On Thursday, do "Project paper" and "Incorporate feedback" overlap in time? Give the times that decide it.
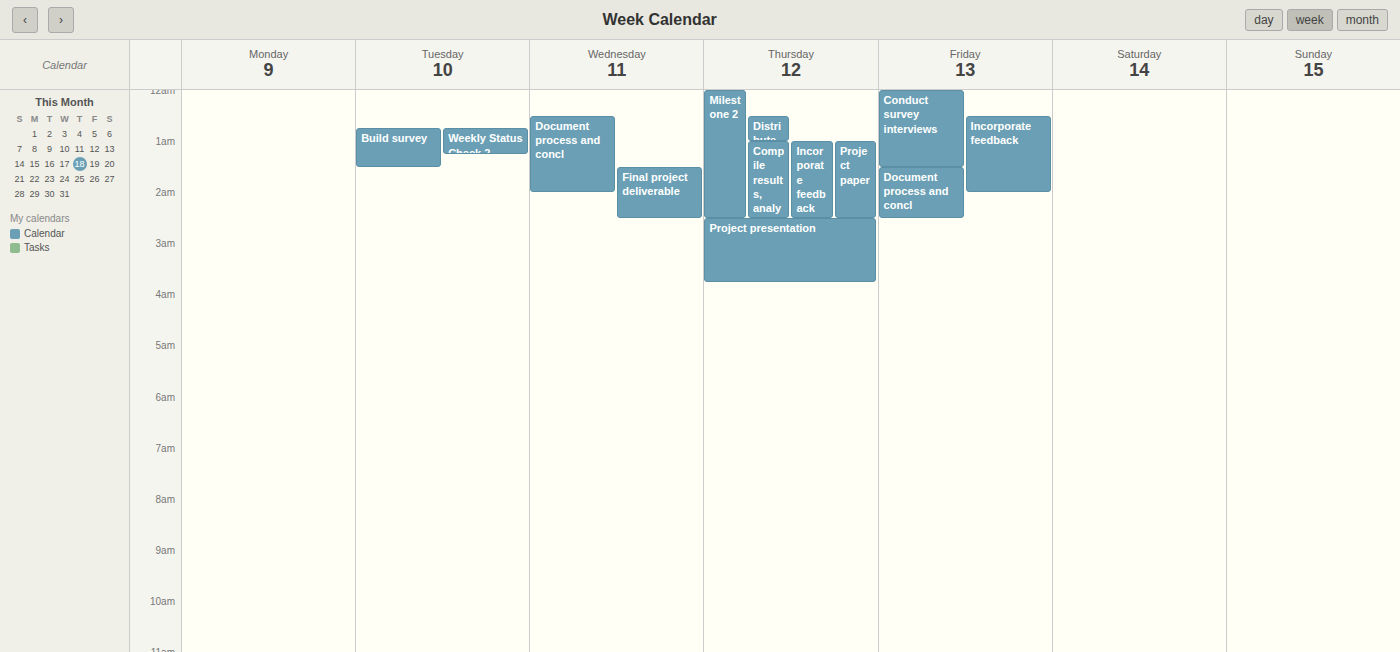
"Incorporate feedback" runs 1:00 AM to 2:30 AM, inside "Project paper" -- they overlap.